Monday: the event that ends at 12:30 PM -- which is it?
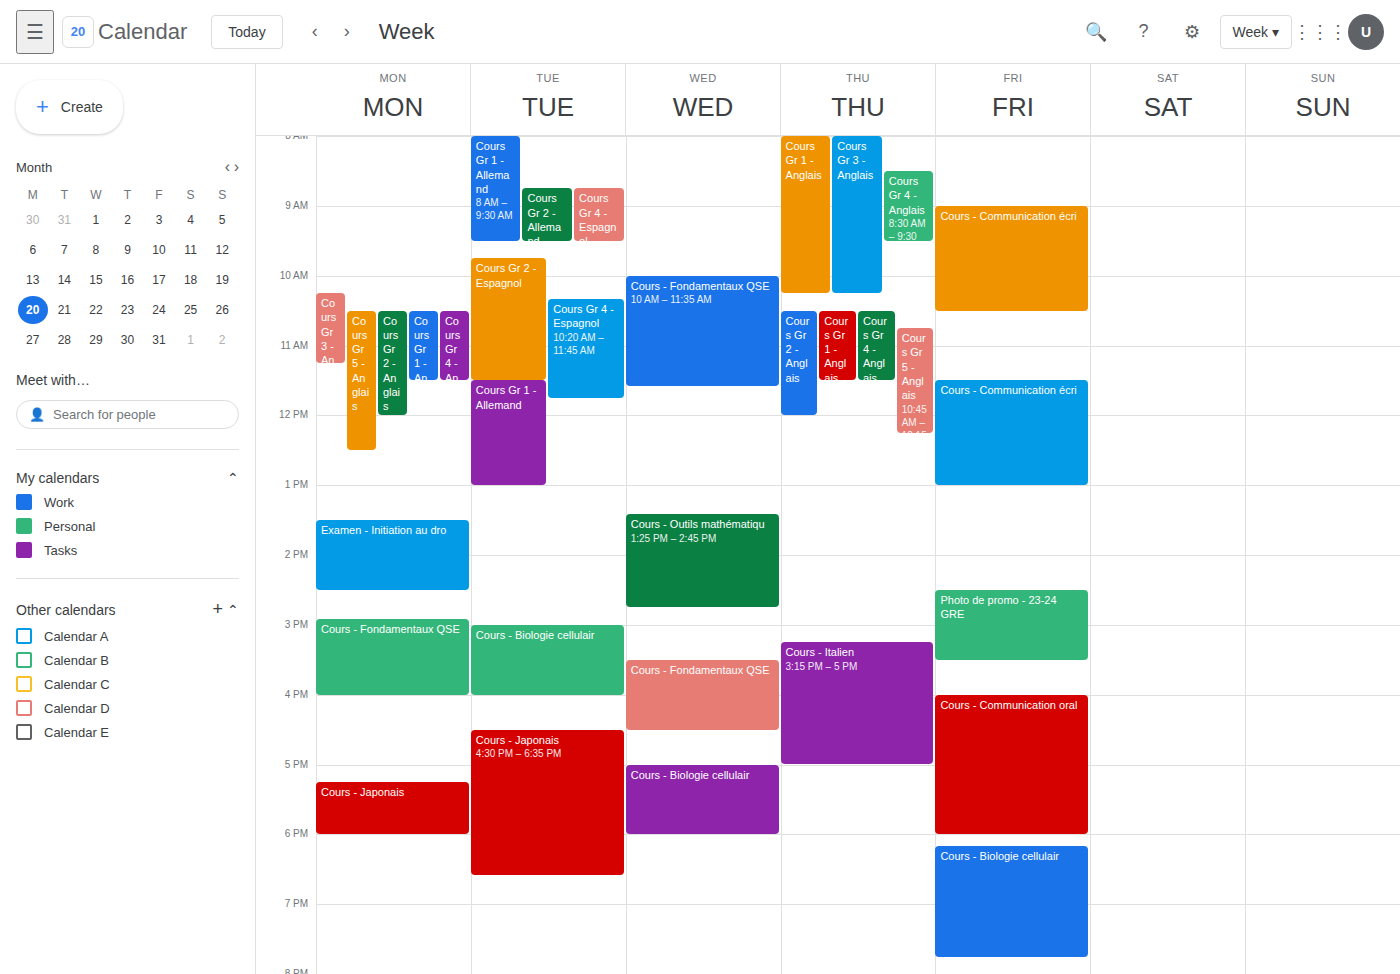
"Cours Gr 5 - Anglais"